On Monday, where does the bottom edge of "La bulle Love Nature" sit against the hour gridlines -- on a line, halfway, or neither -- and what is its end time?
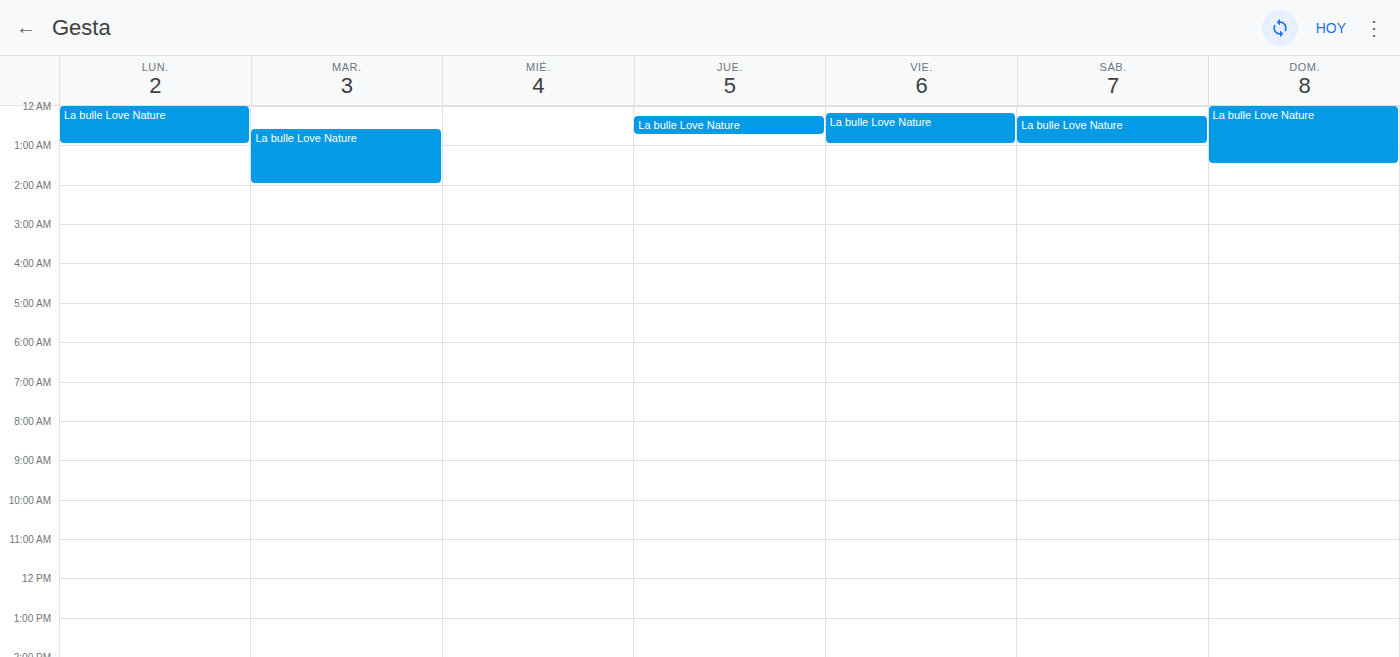
1:00 AM -- exactly on the 1 AM line.